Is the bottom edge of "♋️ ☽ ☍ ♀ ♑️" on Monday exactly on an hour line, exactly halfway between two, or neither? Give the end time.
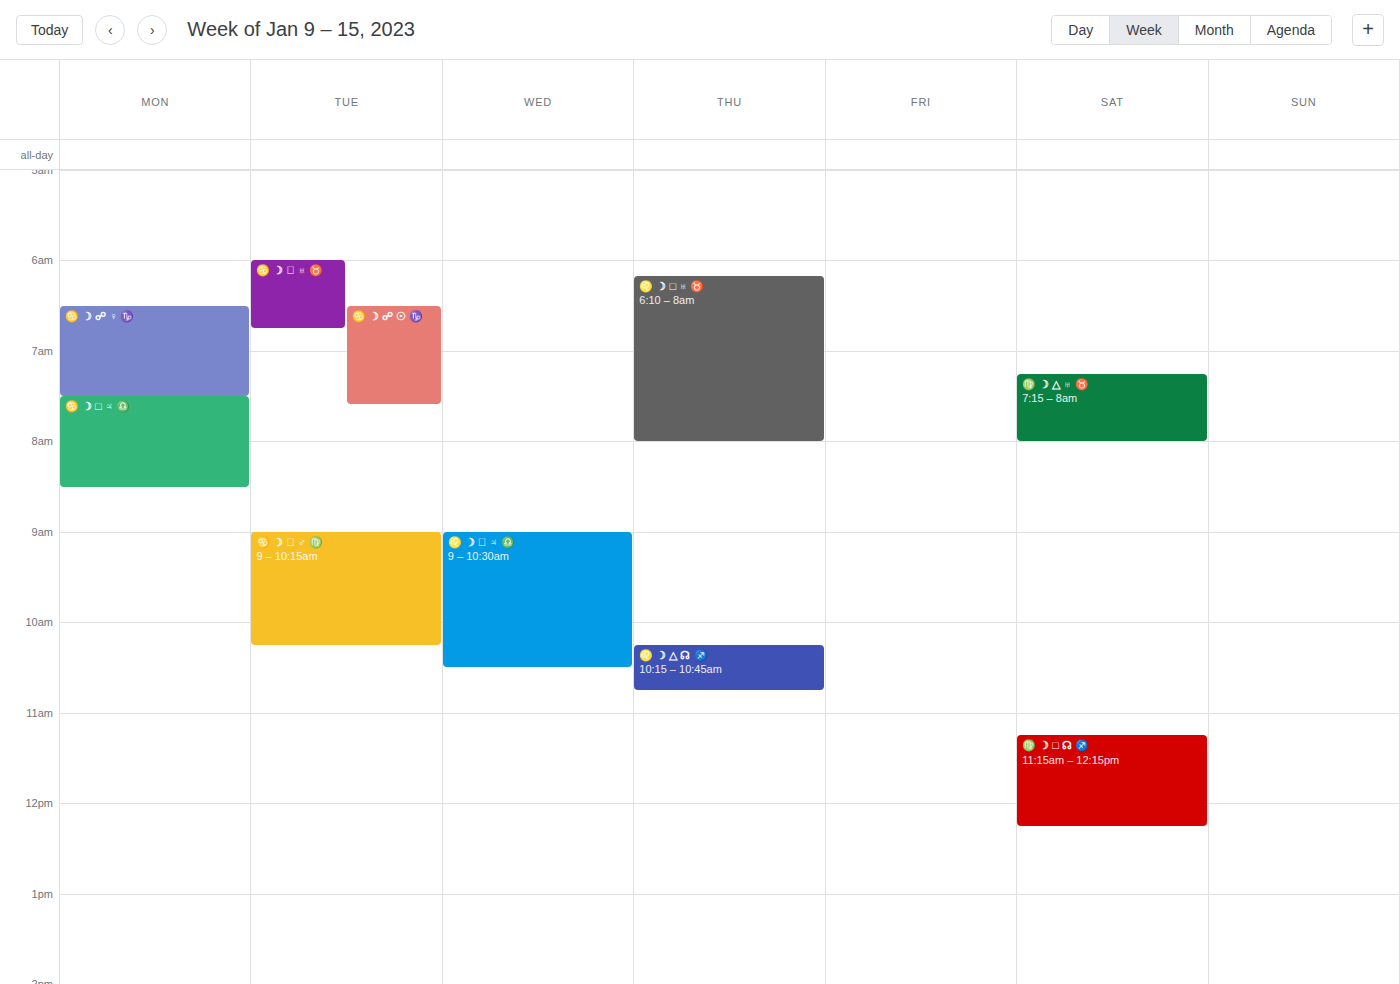
7:30 AM -- halfway between the 7 AM and 8 AM lines.